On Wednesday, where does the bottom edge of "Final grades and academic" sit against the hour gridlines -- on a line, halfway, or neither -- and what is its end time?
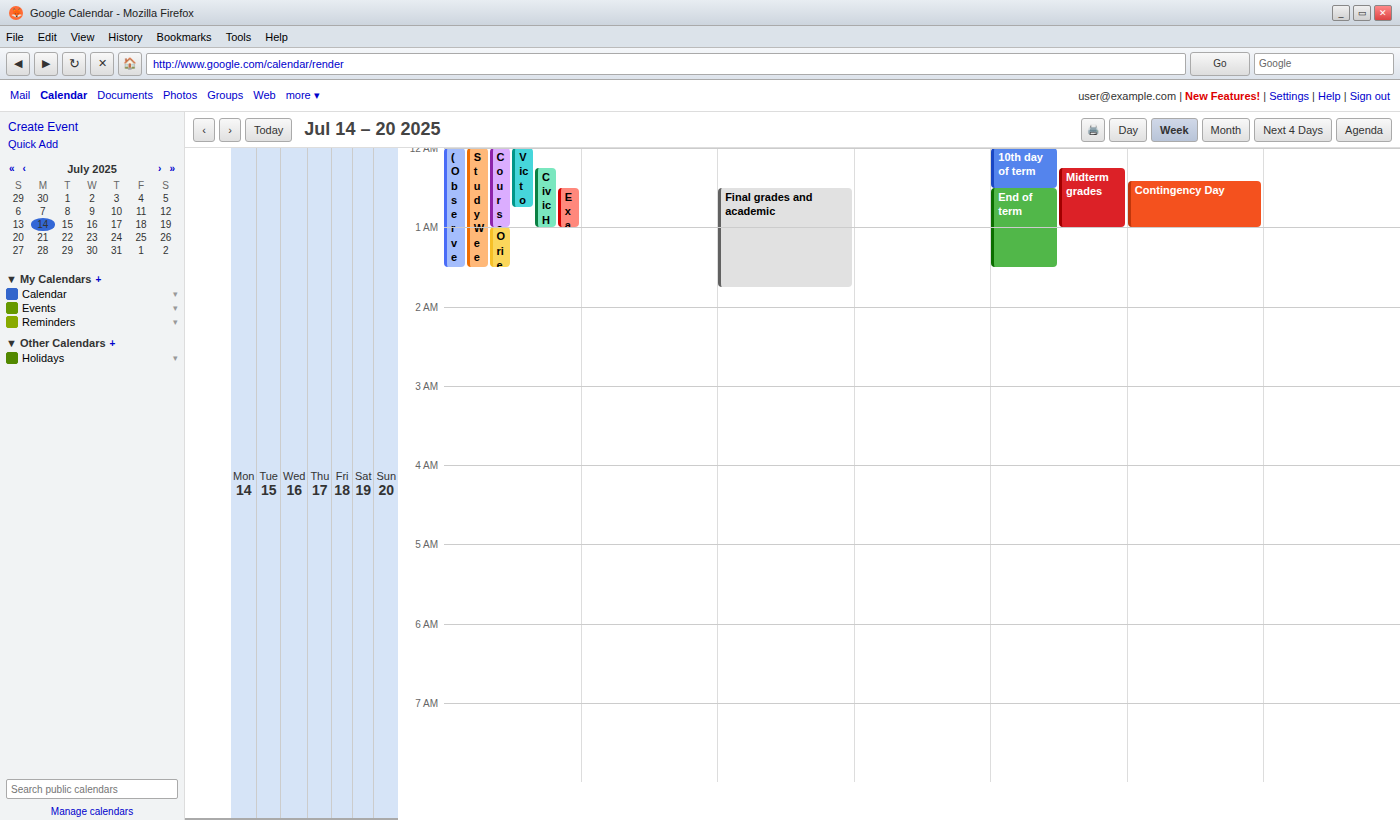
1:45 AM -- neither: three quarters of the way from the 1 AM line to the 2 AM line.